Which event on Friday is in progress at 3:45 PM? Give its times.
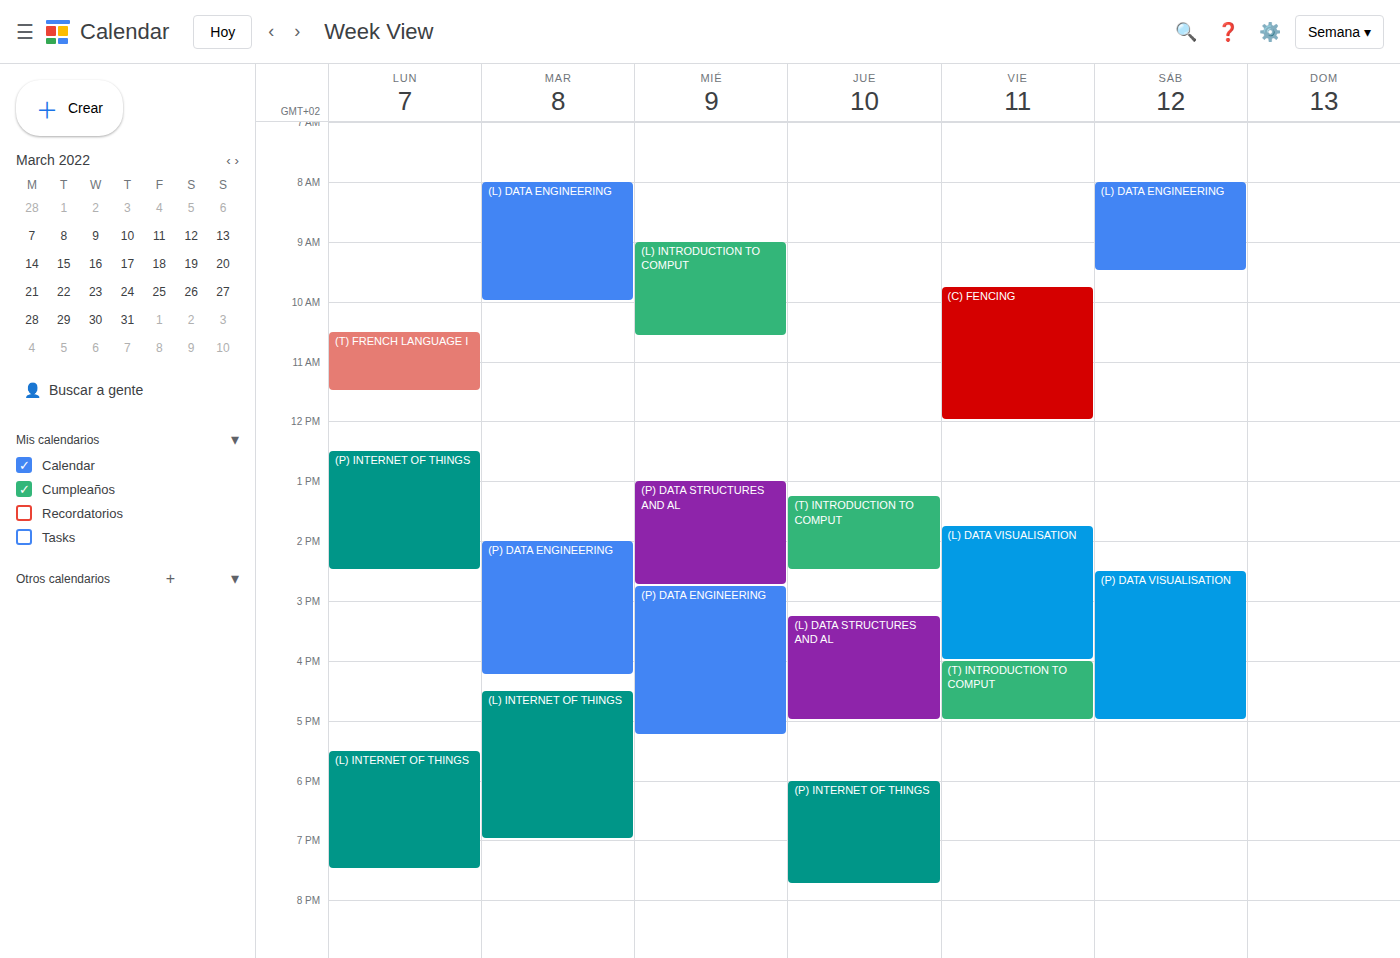
"(L) DATA VISUALISATION", 1:45 PM to 4:00 PM